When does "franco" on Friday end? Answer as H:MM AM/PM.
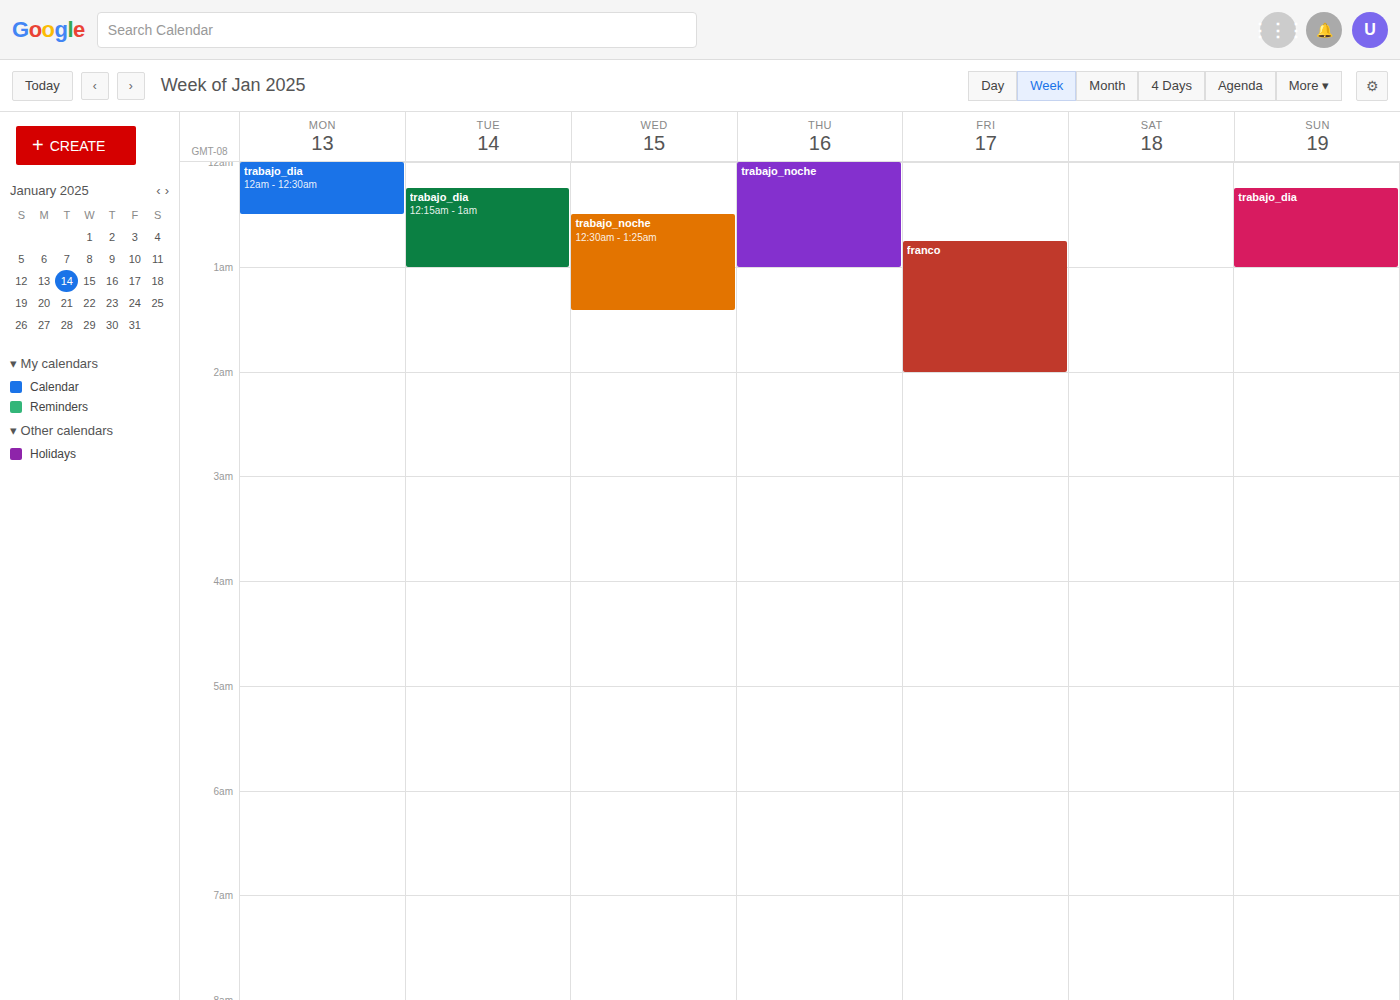
2:00 AM